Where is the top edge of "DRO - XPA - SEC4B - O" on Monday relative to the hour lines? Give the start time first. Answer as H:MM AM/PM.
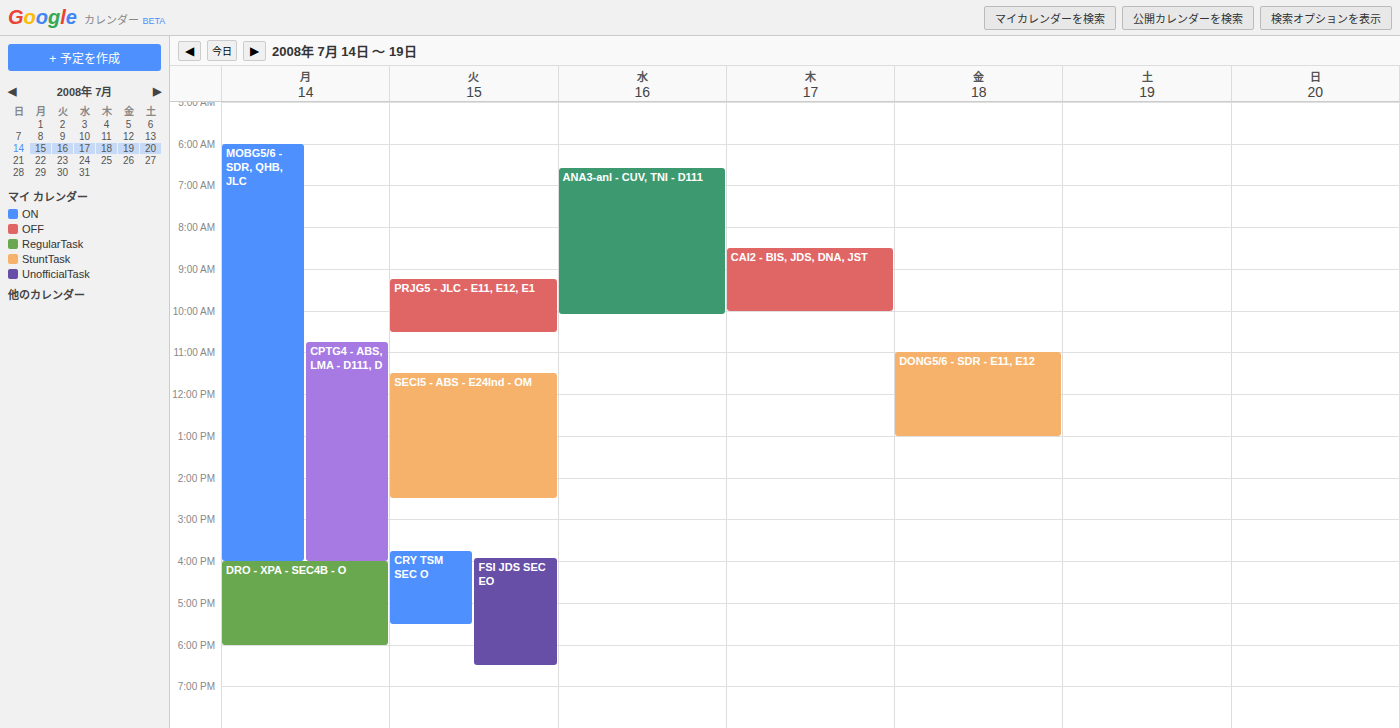
4:00 PM -- exactly on the 4 PM line.